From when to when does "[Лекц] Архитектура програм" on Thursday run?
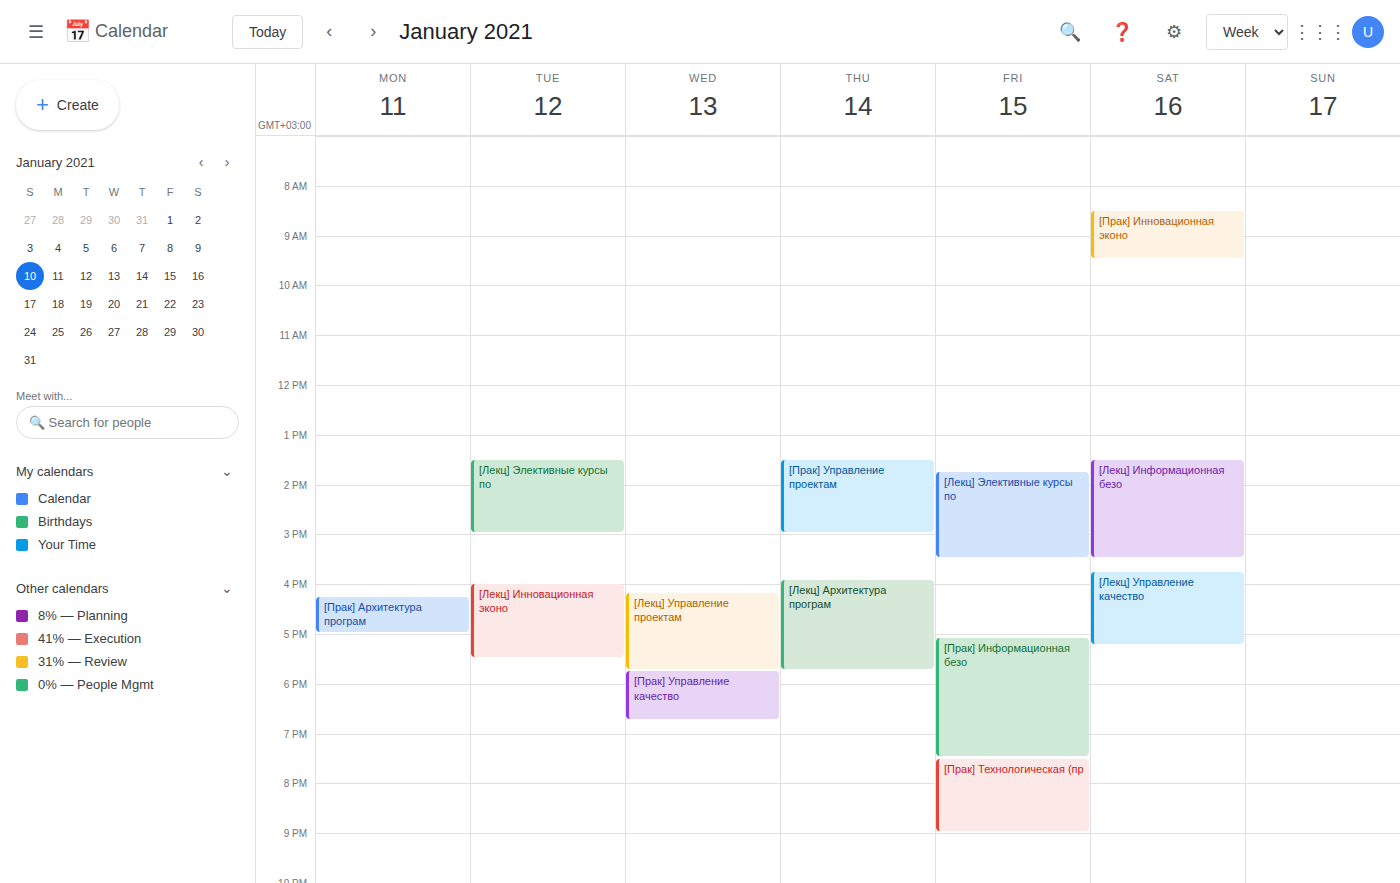
3:55 PM to 5:45 PM